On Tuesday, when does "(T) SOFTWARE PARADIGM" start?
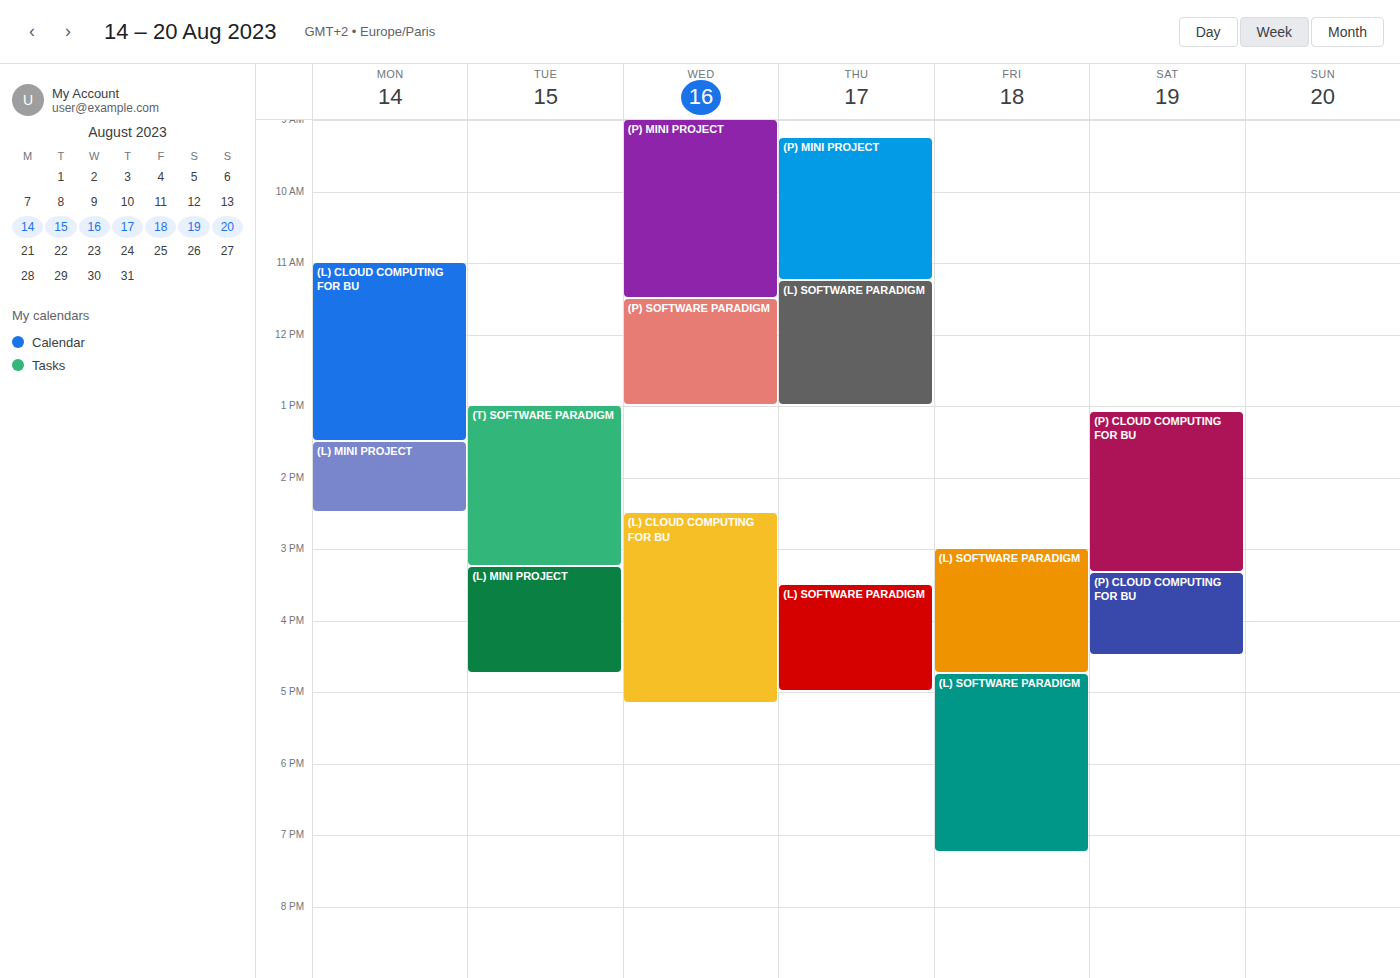
1:00 PM